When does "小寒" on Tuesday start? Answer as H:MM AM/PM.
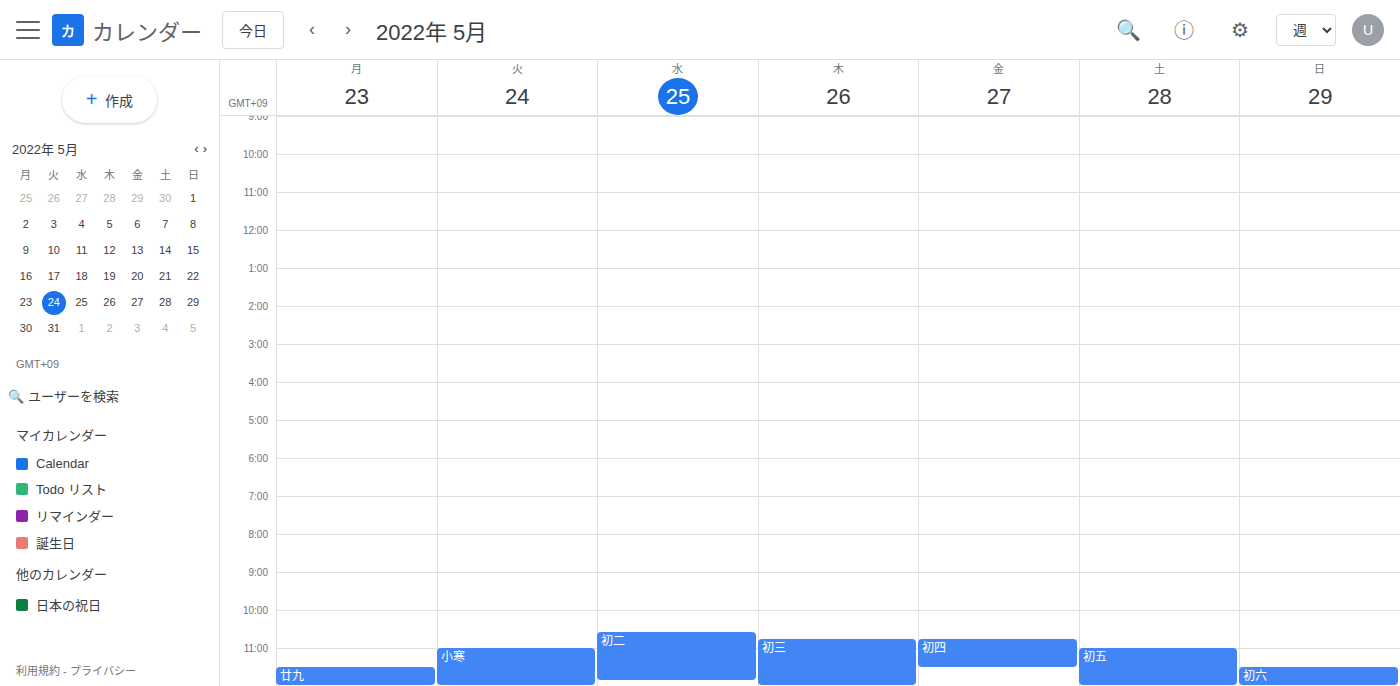
11:00 PM